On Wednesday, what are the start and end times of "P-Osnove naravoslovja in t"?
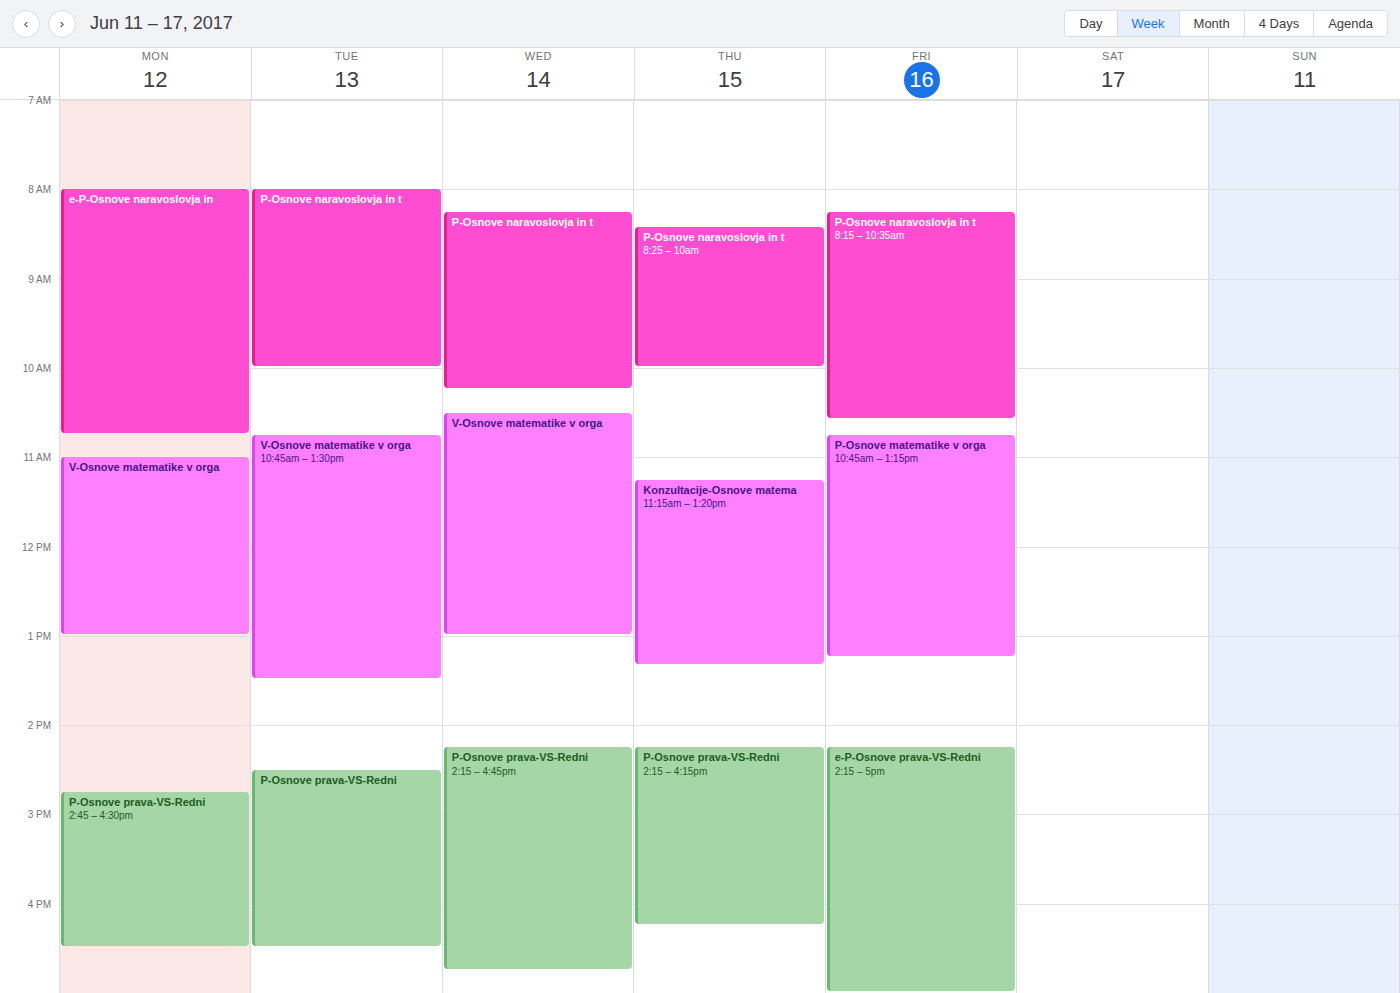
8:15 AM to 10:15 AM